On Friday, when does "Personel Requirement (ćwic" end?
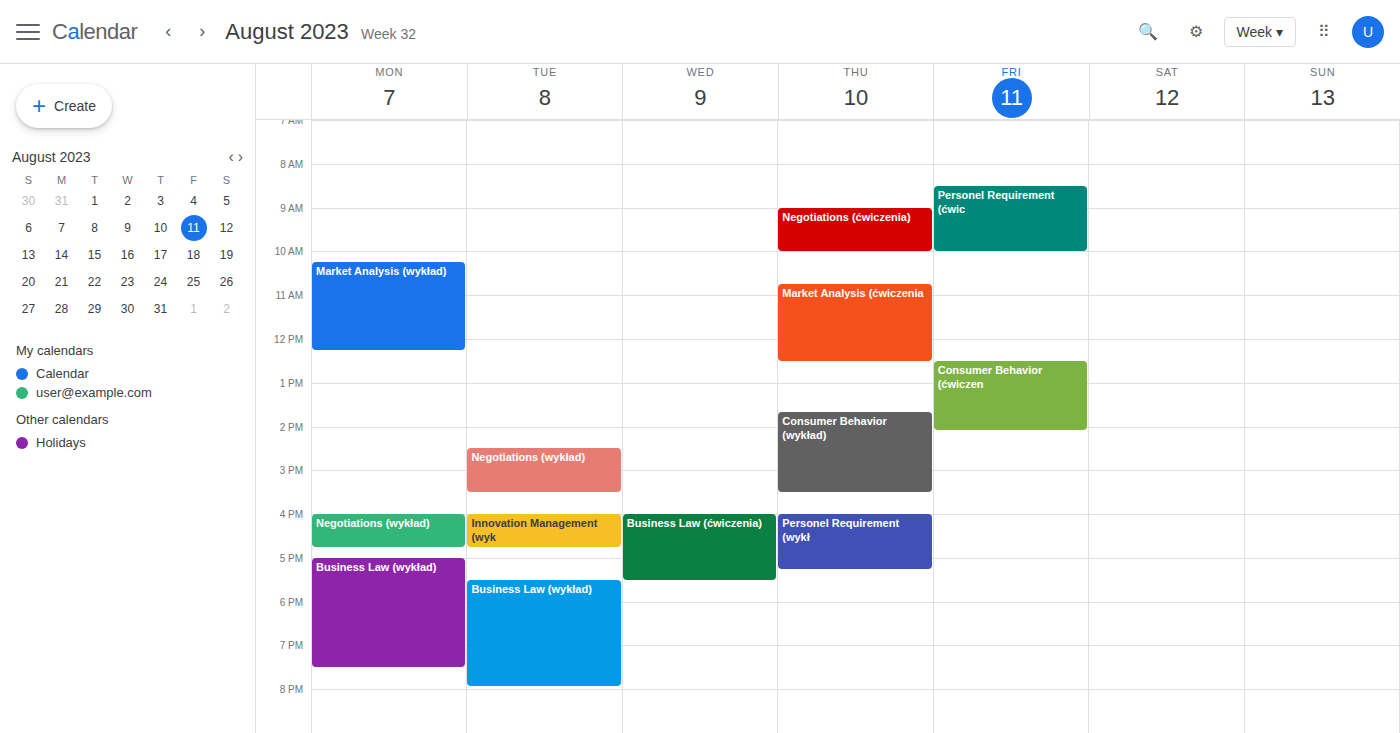
10:00 AM